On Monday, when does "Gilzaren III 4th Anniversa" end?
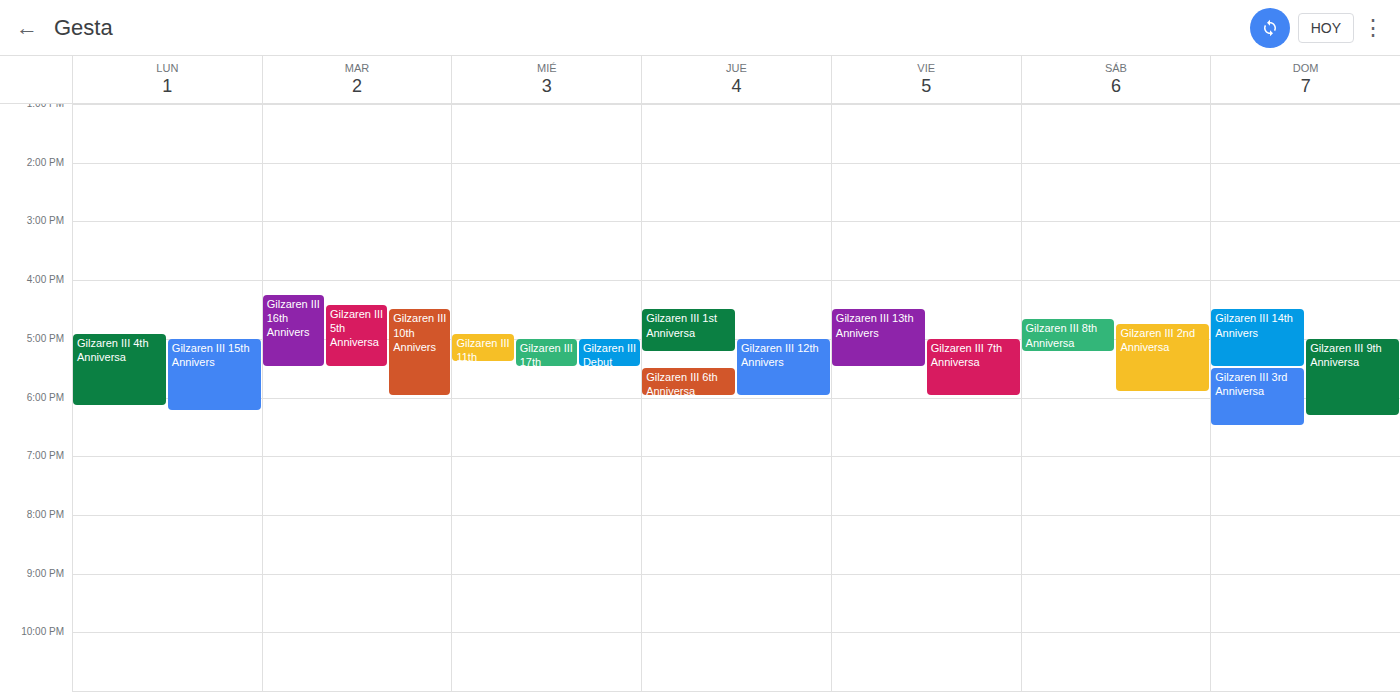
6:10 PM